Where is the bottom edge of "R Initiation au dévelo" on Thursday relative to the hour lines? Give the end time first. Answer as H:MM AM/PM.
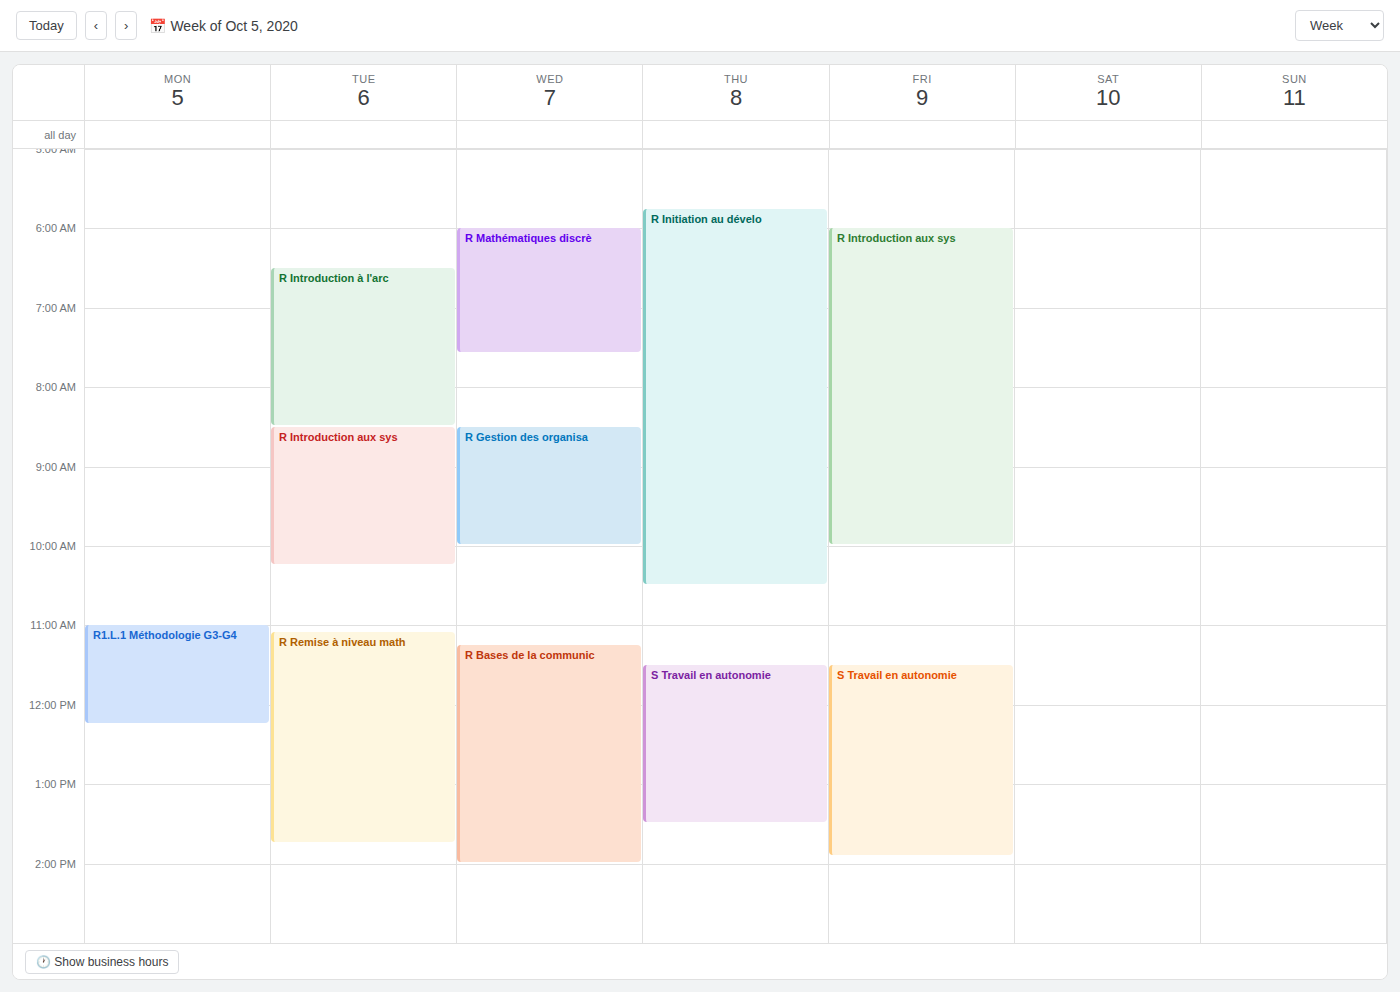
10:30 AM -- halfway between the 10 AM and 11 AM lines.